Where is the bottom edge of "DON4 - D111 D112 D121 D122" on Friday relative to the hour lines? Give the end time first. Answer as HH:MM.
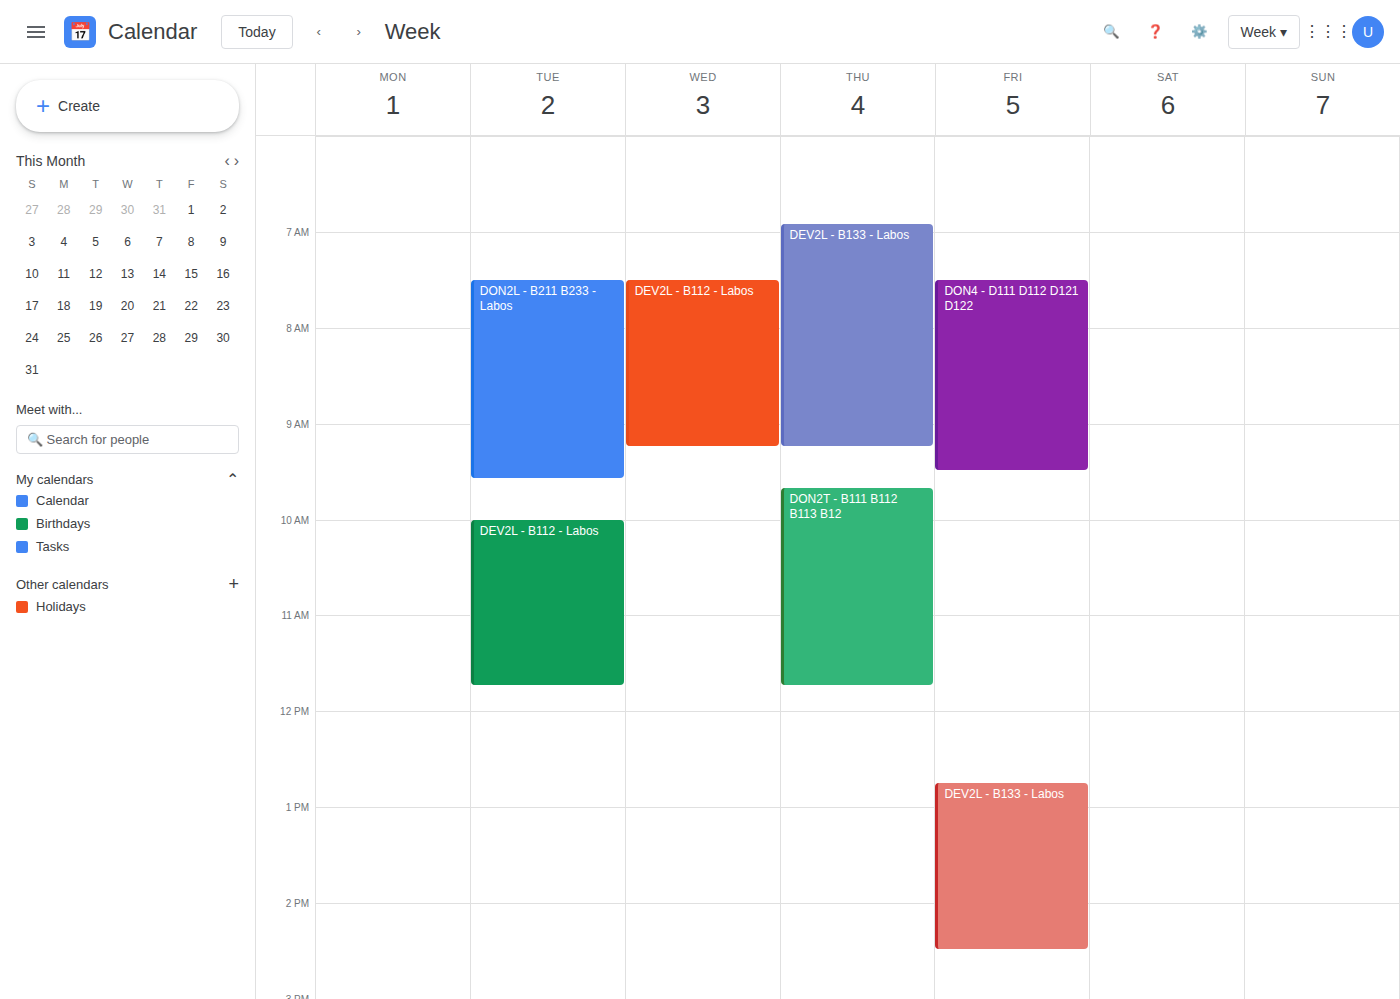
09:30 -- halfway between the 09:00 and 10:00 lines.